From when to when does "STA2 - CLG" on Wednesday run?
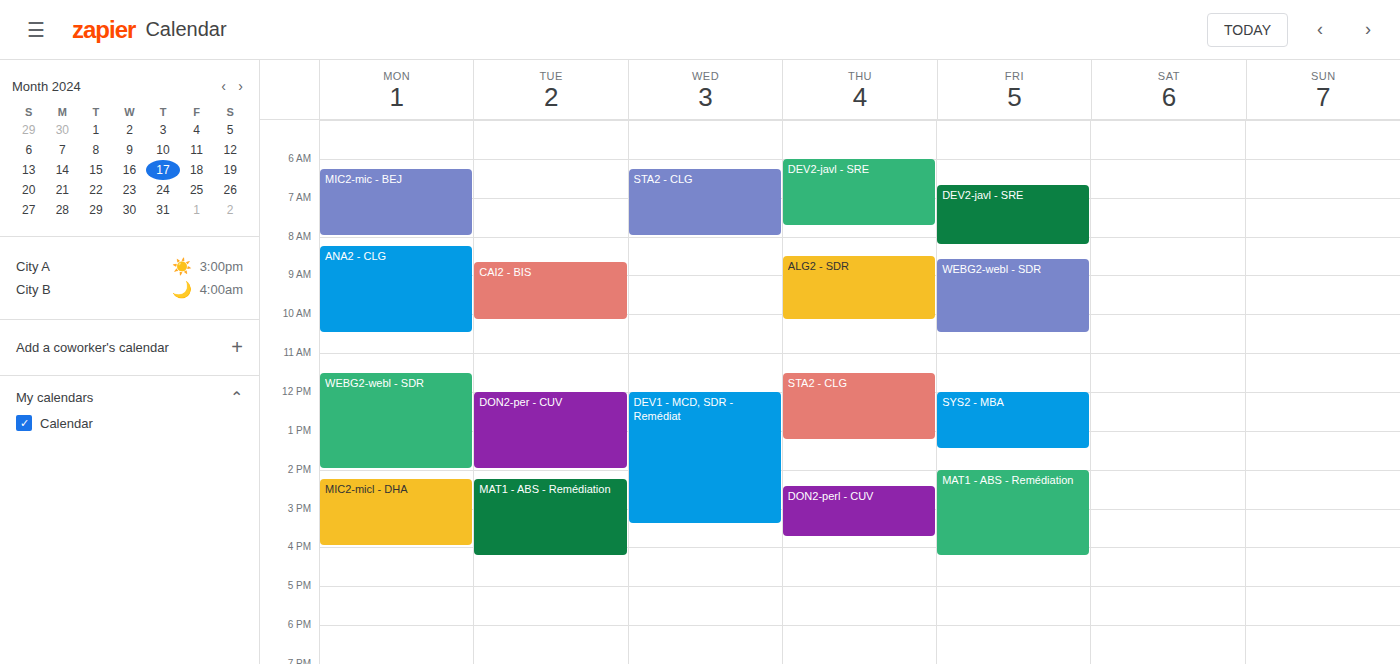
6:15 AM to 8:00 AM